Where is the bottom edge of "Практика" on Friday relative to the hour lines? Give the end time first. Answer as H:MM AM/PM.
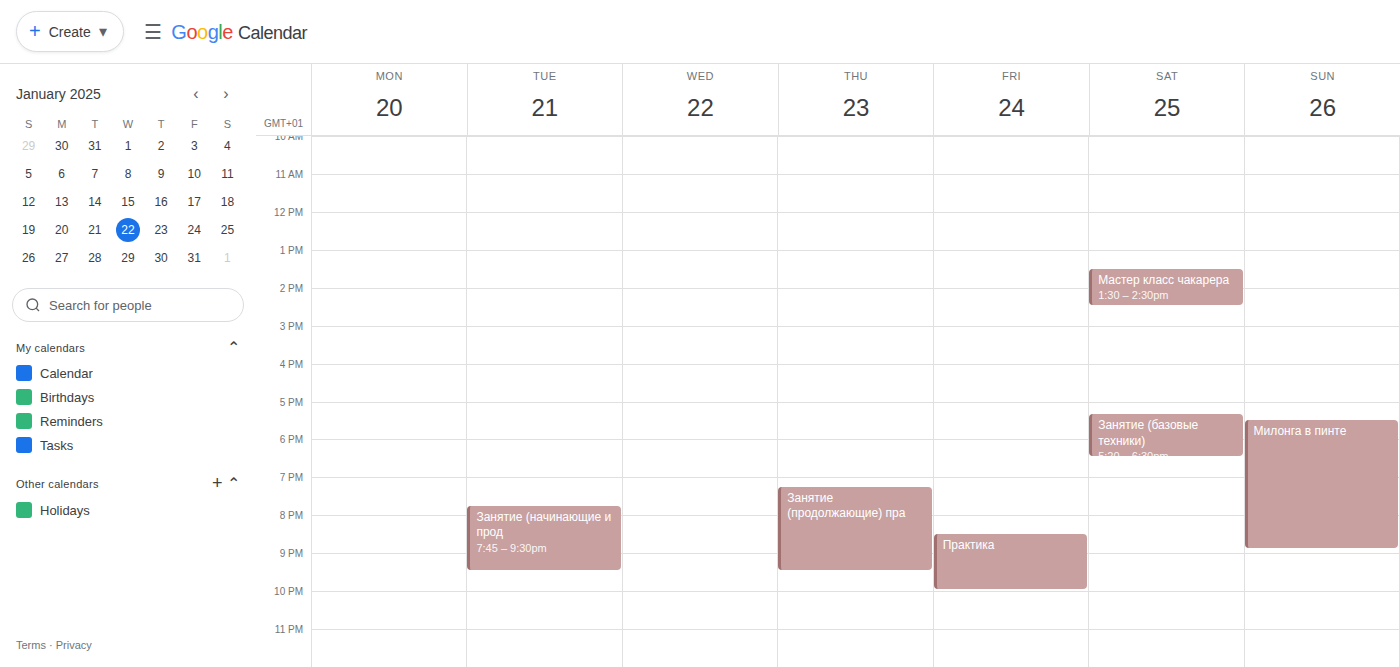
10:00 PM -- exactly on the 10 PM line.